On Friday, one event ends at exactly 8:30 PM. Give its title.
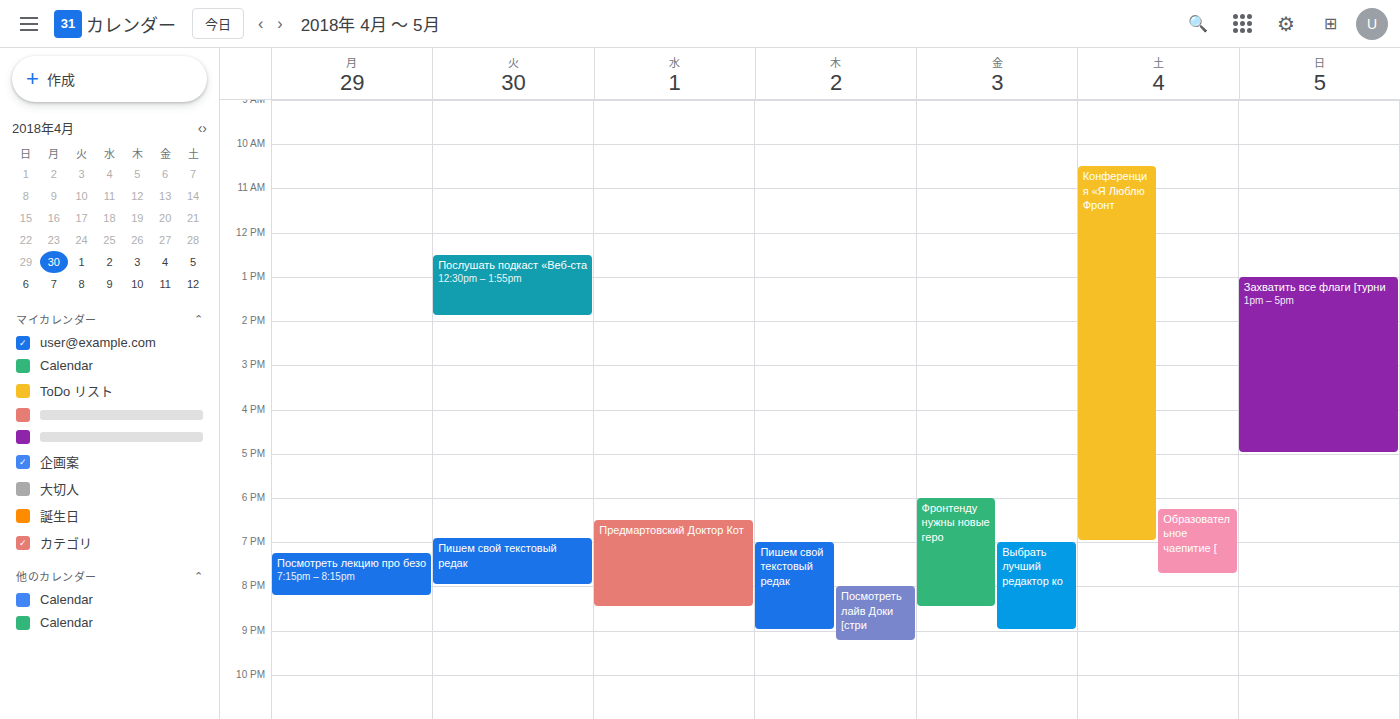
"Фронтенду нужны новые геро"